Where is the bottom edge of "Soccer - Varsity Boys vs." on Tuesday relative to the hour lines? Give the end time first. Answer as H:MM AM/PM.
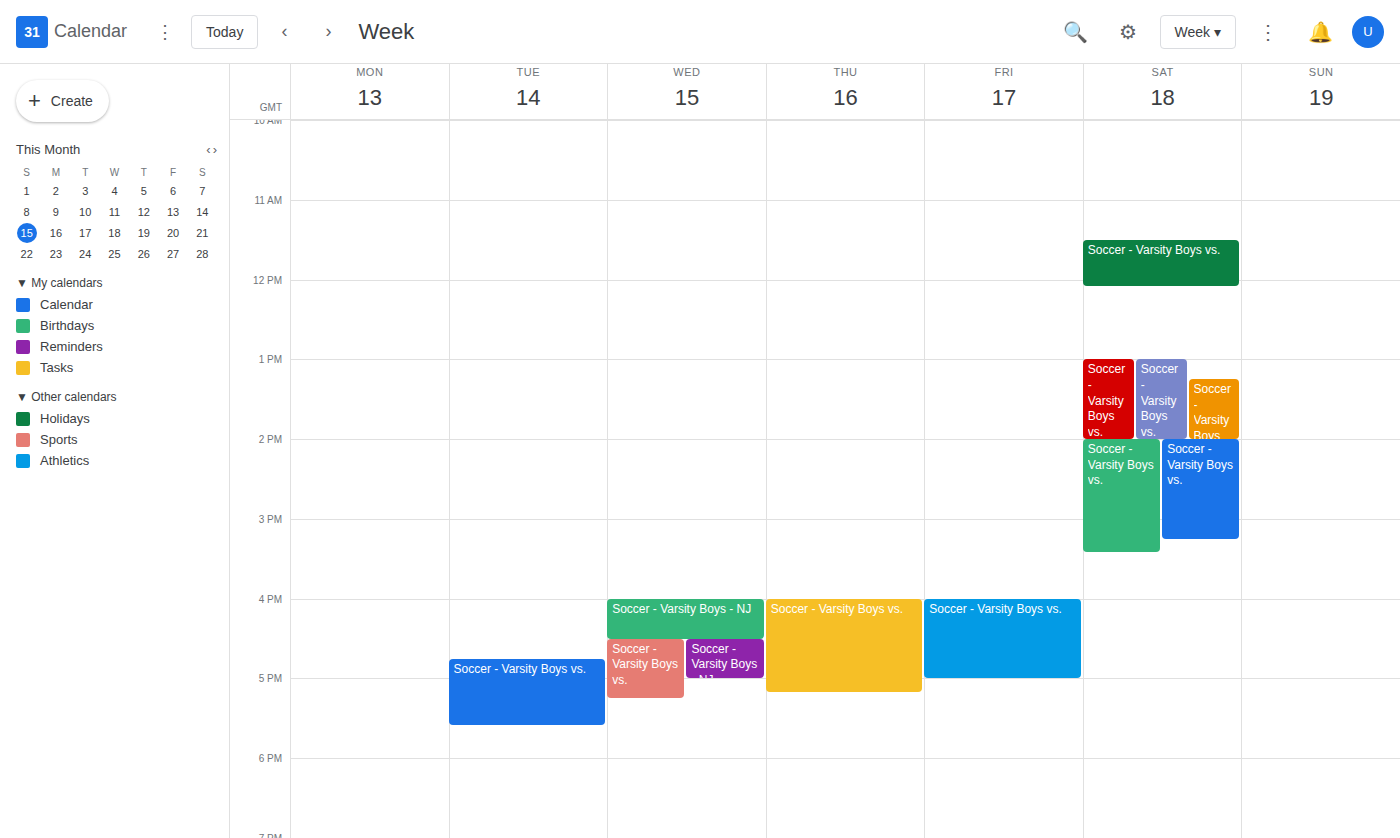
5:35 PM -- neither: 35 minutes below the 5 PM line and 25 minutes above the 6 PM line.